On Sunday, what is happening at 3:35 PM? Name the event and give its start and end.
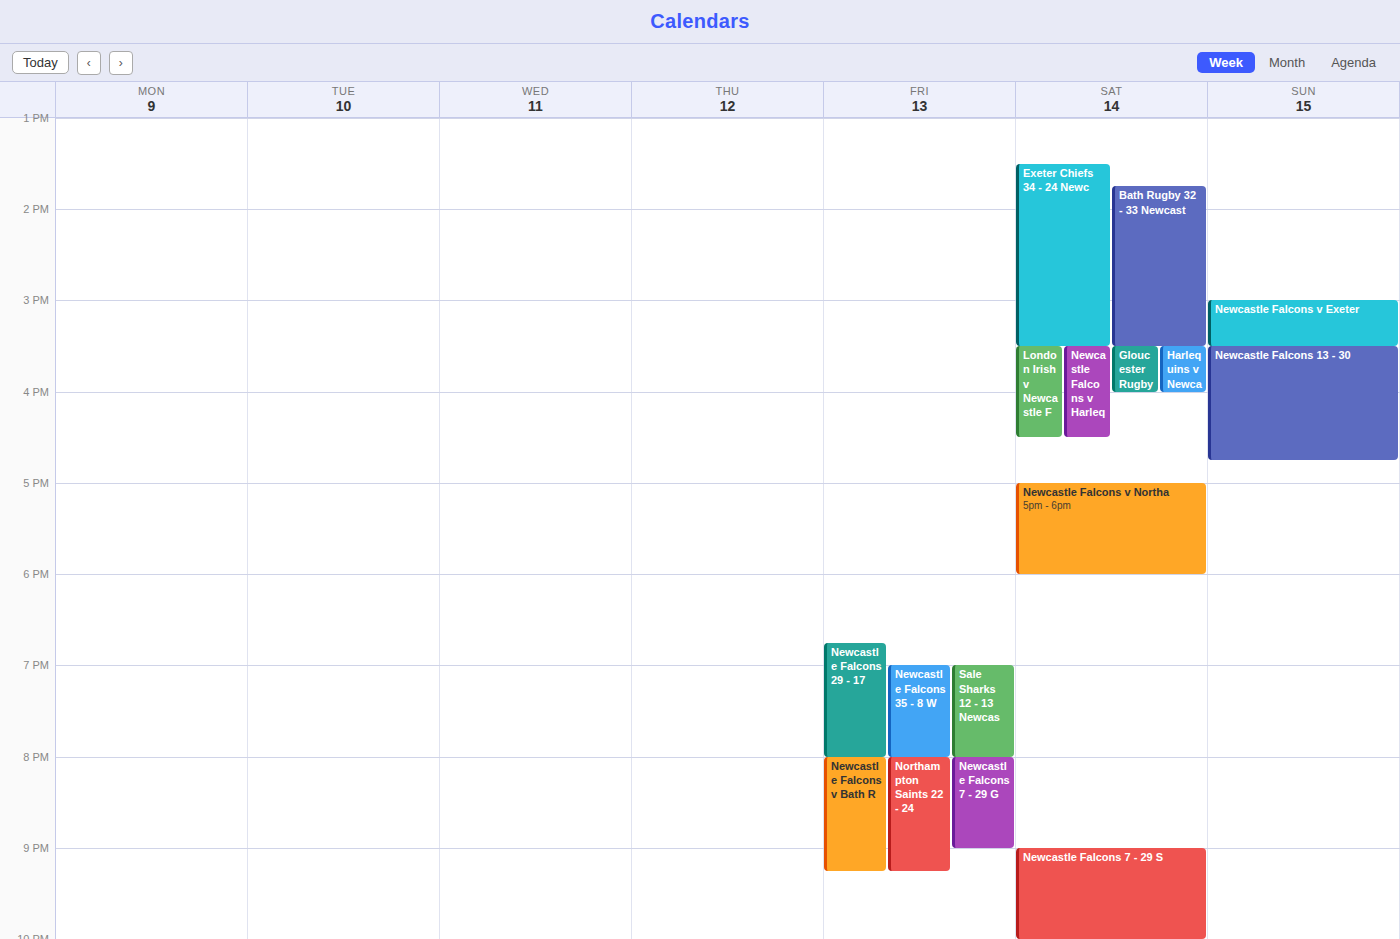
"Newcastle Falcons 13 - 30", 3:30 PM to 4:45 PM